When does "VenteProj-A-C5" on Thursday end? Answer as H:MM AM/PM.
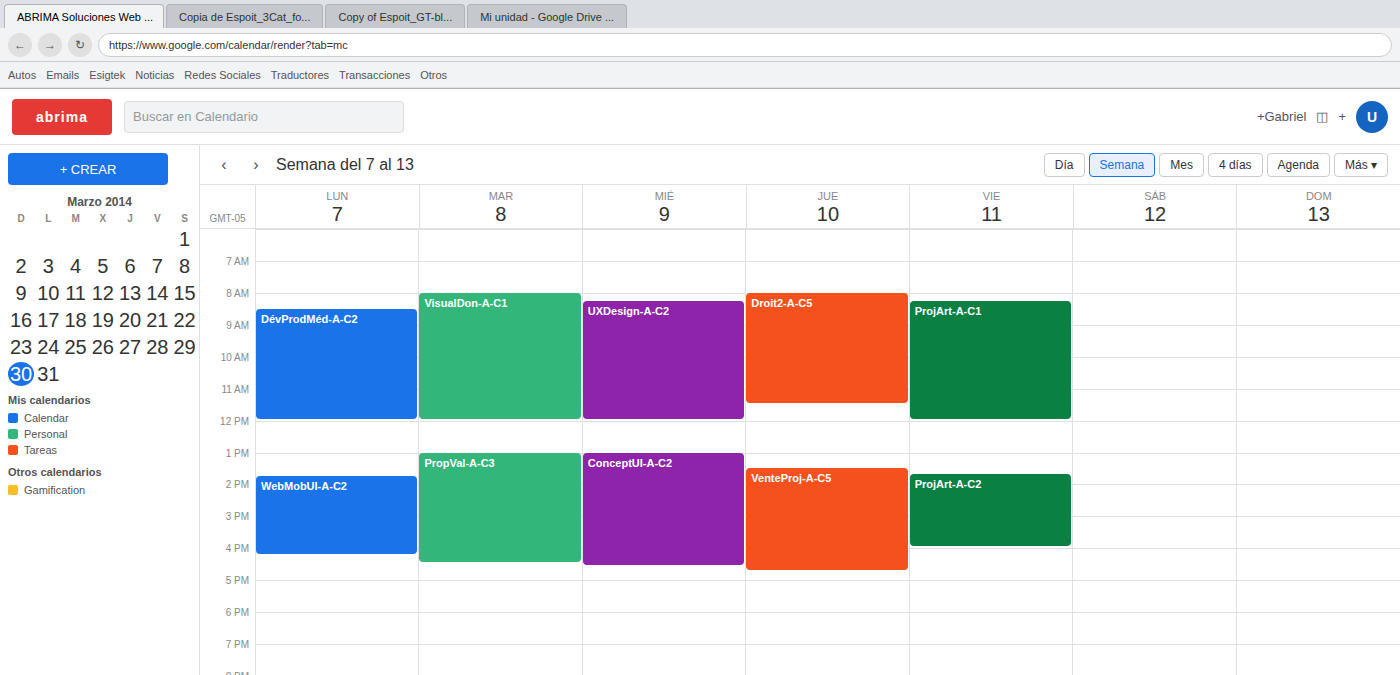
4:45 PM